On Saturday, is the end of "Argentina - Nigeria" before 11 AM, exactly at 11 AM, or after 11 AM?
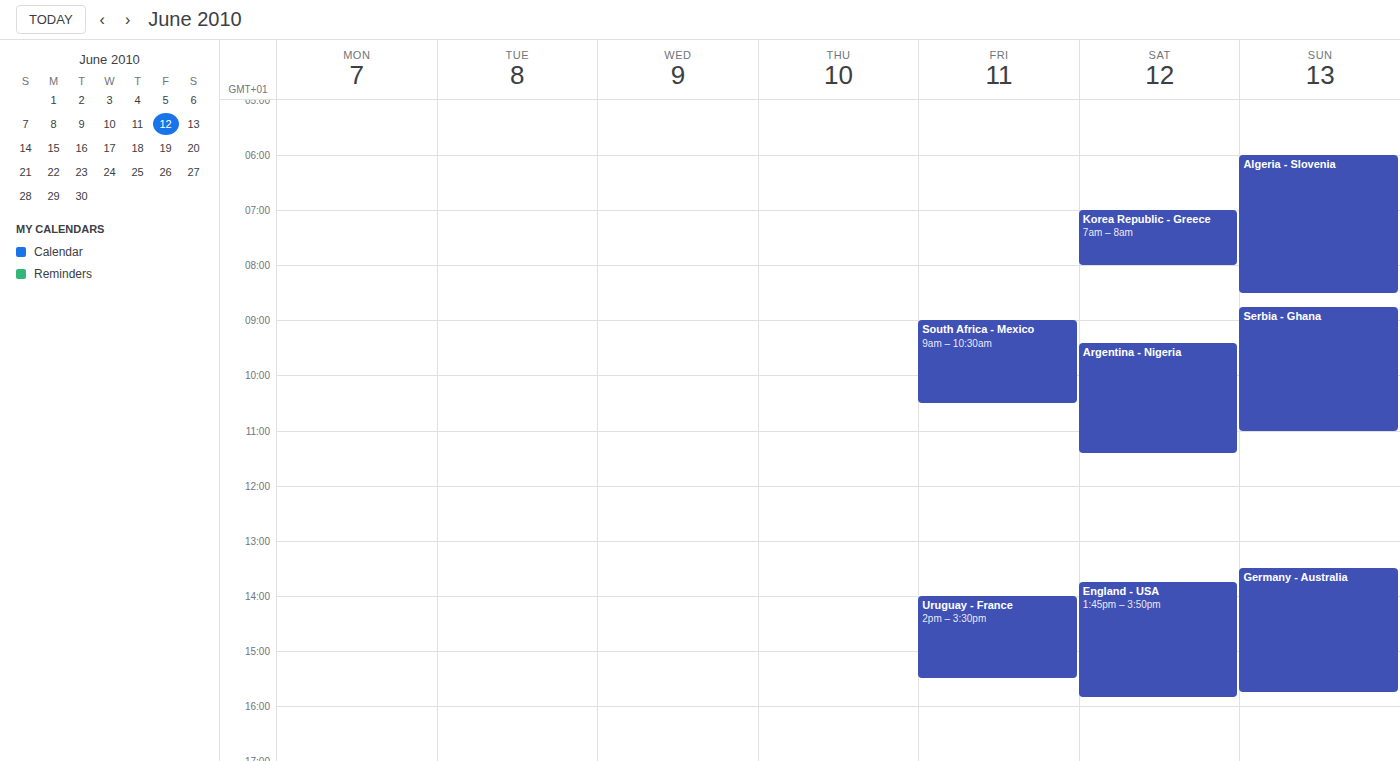
11:25 AM -- after 11 AM, 25 minutes below the 11 AM line.